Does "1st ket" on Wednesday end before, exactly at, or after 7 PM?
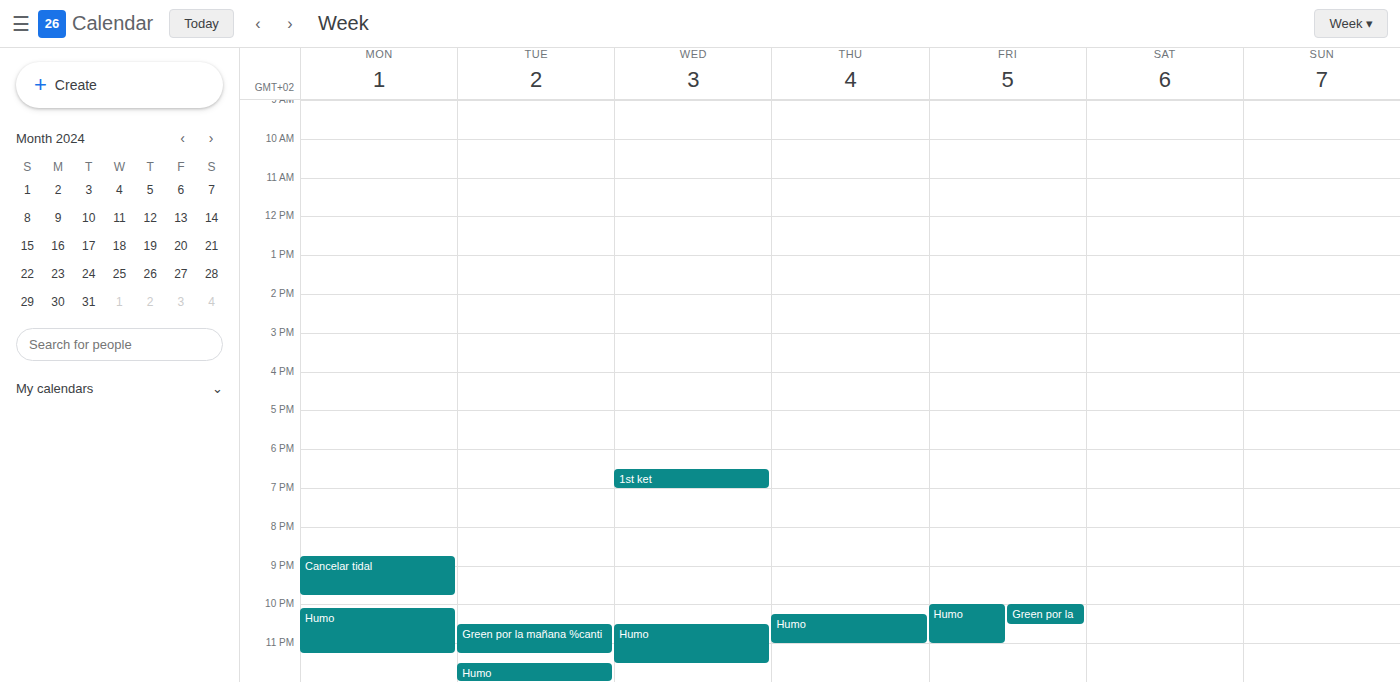
7:00 PM -- exactly at 7 PM, on the 7 PM line.